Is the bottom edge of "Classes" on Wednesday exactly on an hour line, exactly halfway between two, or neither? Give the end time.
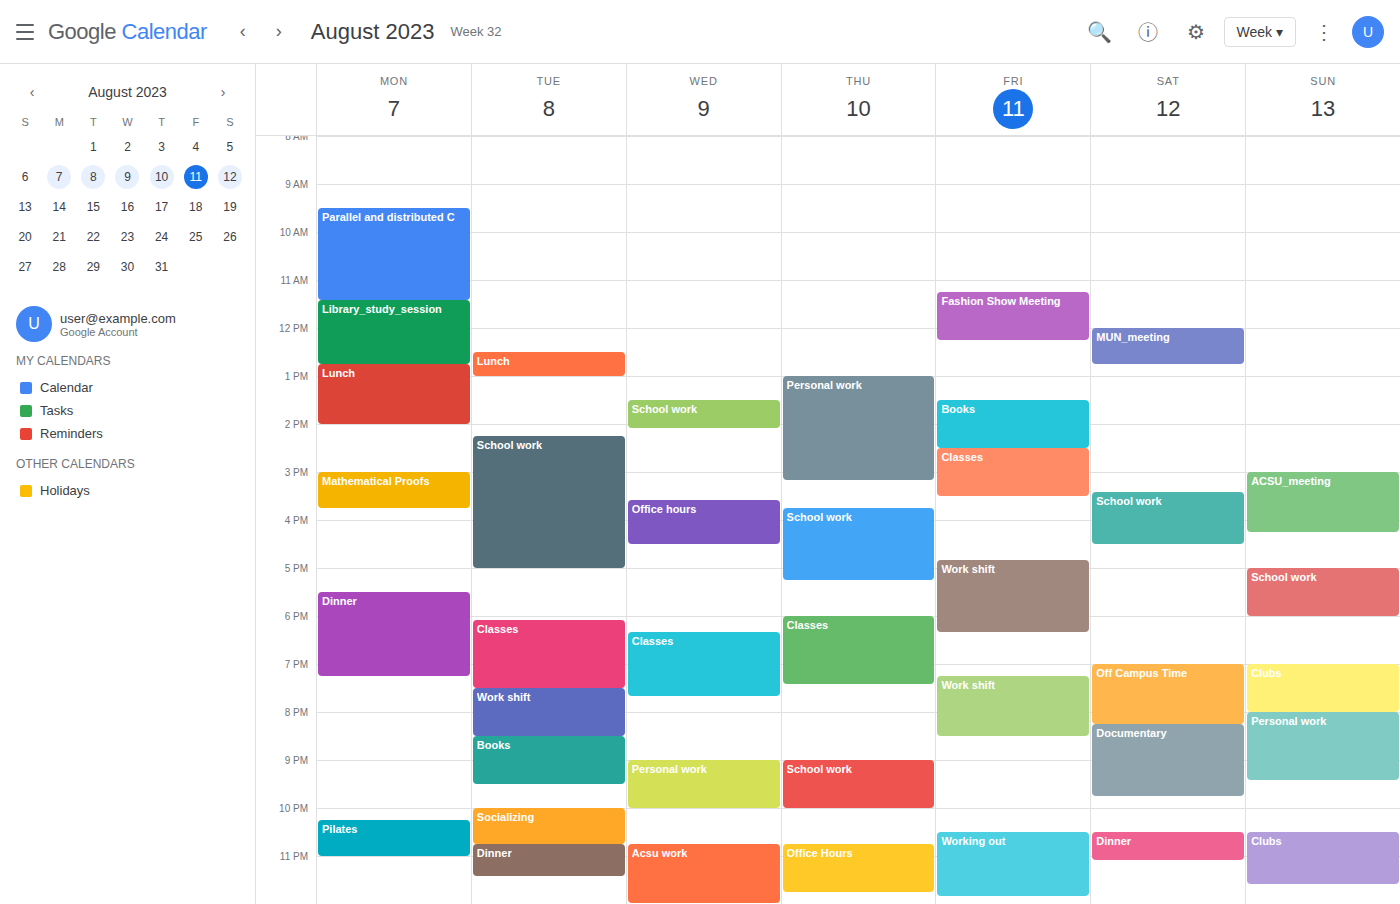
7:40 PM -- neither: 40 minutes below the 7 PM line and 20 minutes above the 8 PM line.